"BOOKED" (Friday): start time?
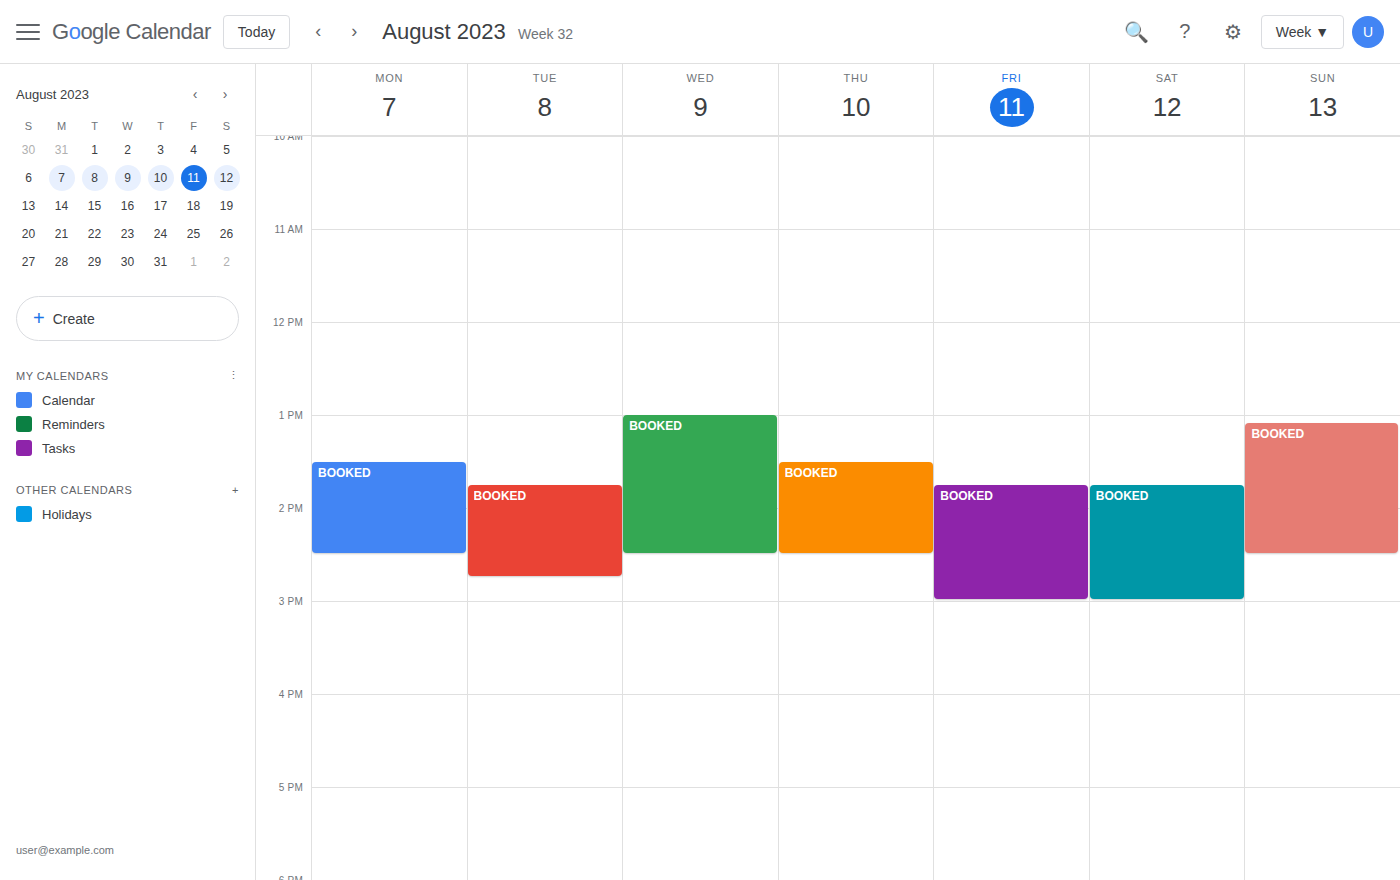
1:45 PM